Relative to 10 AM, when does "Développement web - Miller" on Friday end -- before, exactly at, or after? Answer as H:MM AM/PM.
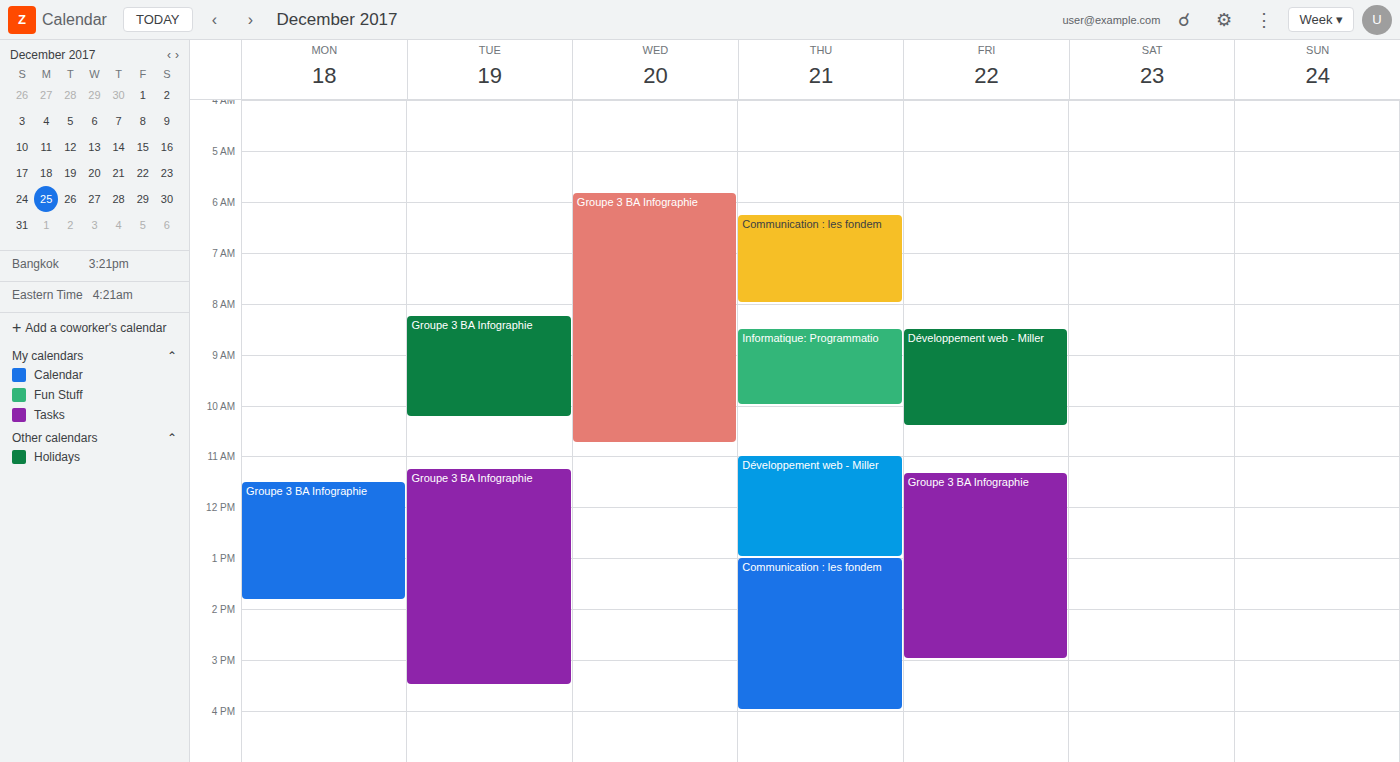
10:25 AM -- after 10 AM, 25 minutes below the 10 AM line.